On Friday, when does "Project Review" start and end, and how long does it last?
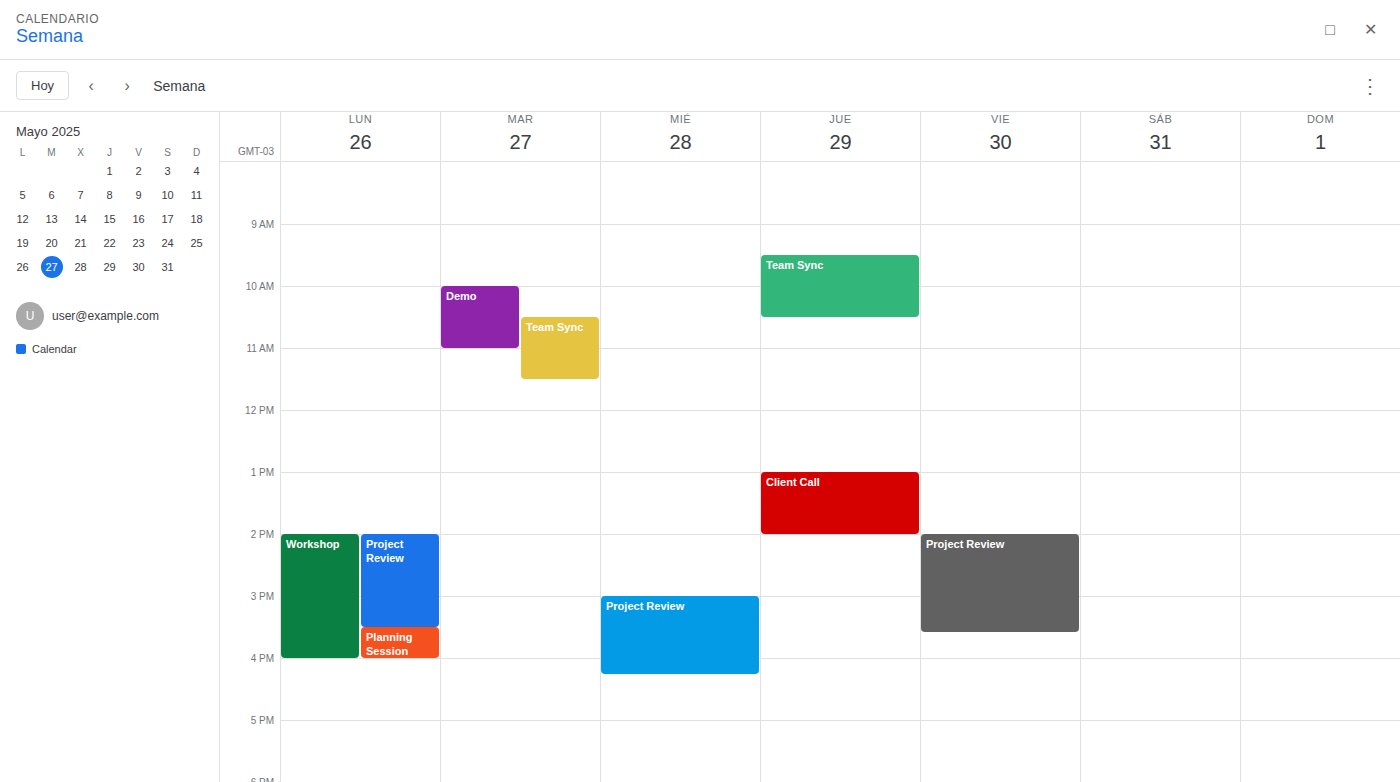
2:00 PM to 3:35 PM, 1 hour 35 minutes